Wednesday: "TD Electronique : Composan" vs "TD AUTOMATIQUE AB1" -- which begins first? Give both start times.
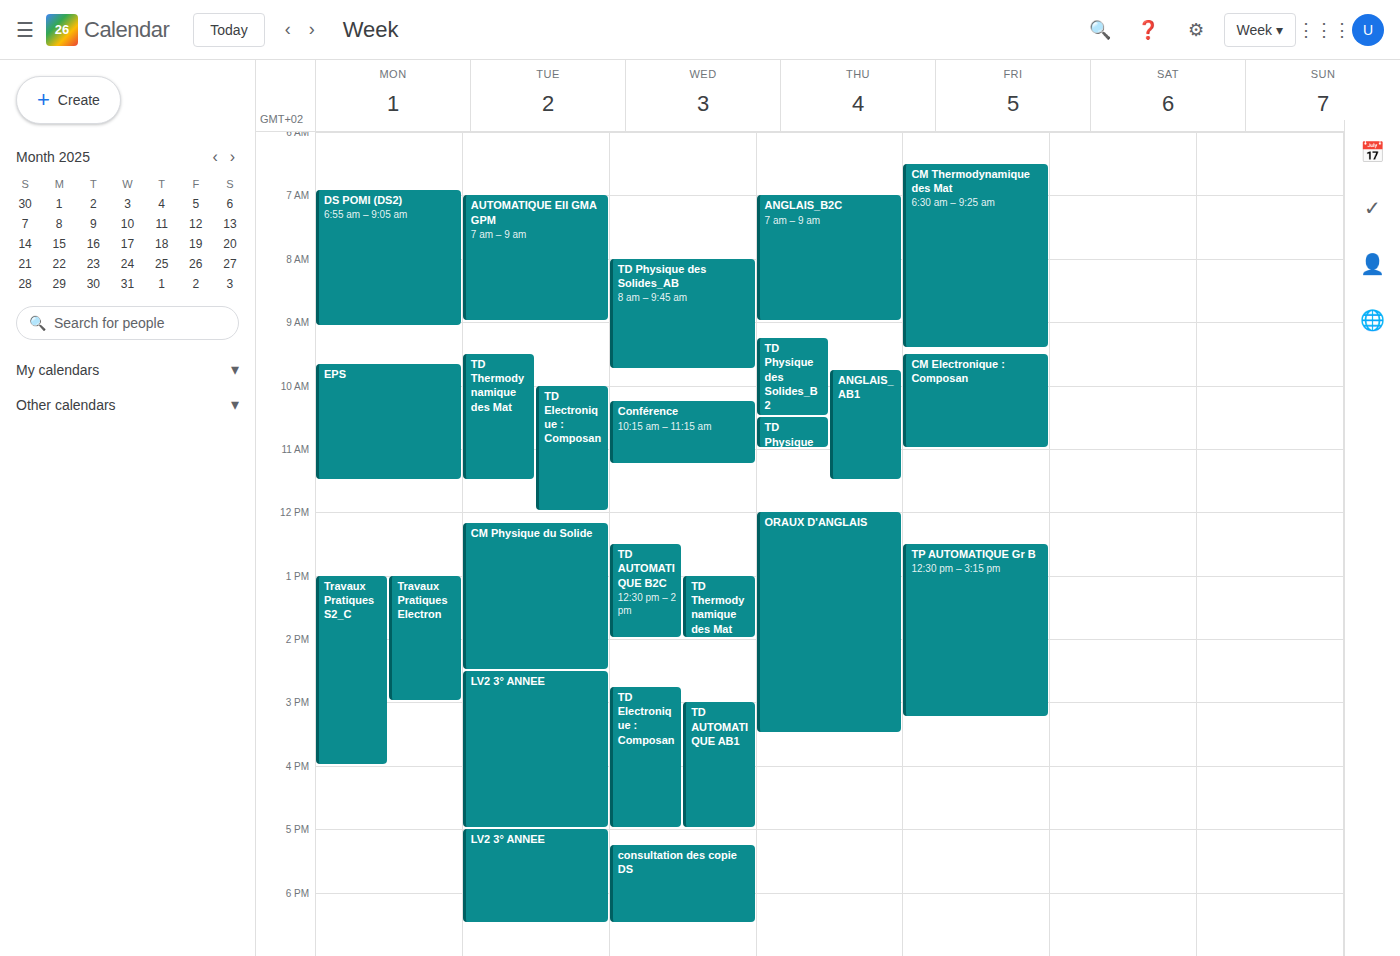
"TD Electronique : Composan" 2:45 PM; "TD AUTOMATIQUE AB1" 3:00 PM.